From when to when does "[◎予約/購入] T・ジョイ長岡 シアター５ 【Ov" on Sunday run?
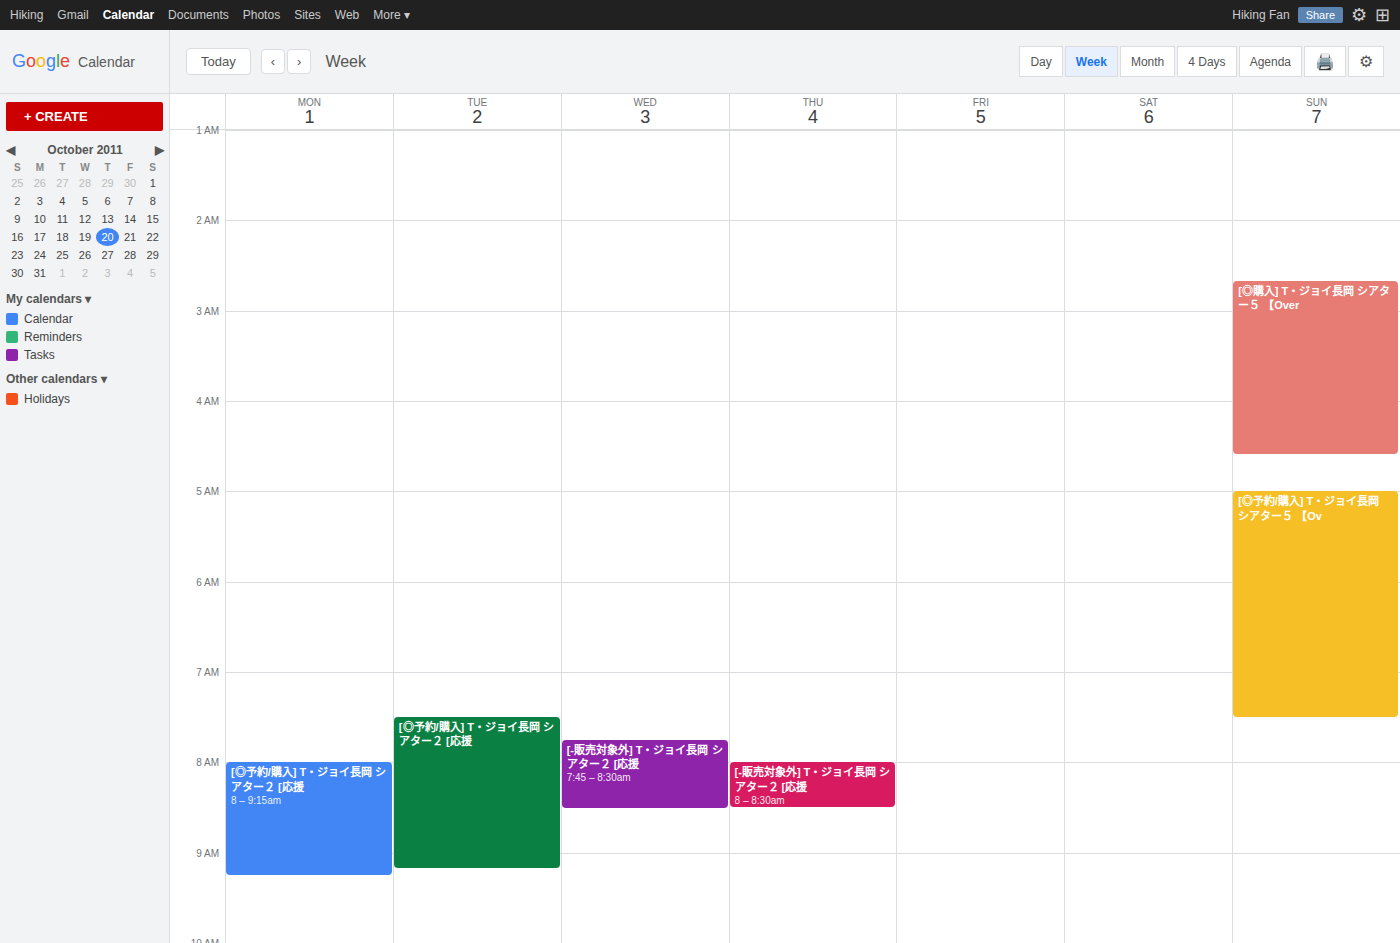
5:00 AM to 7:30 AM